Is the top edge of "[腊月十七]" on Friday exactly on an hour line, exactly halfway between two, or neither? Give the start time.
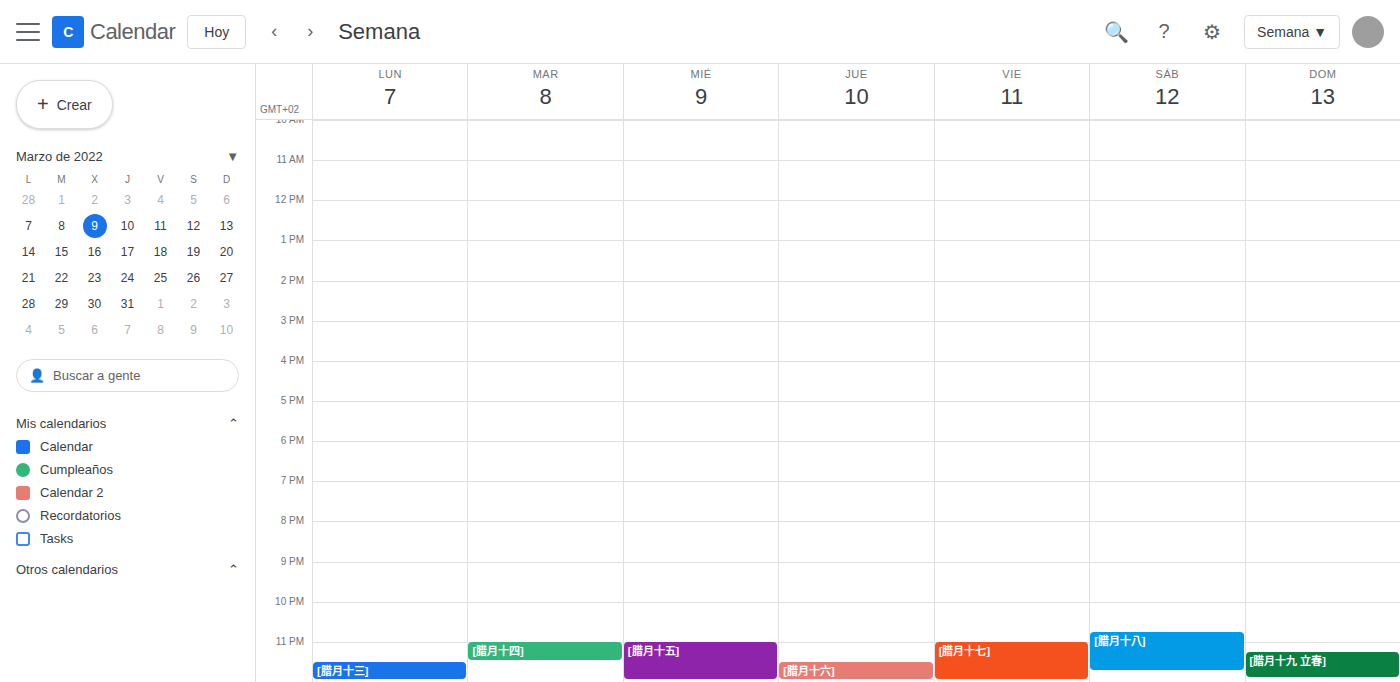
11:00 PM -- exactly on the 11 PM line.